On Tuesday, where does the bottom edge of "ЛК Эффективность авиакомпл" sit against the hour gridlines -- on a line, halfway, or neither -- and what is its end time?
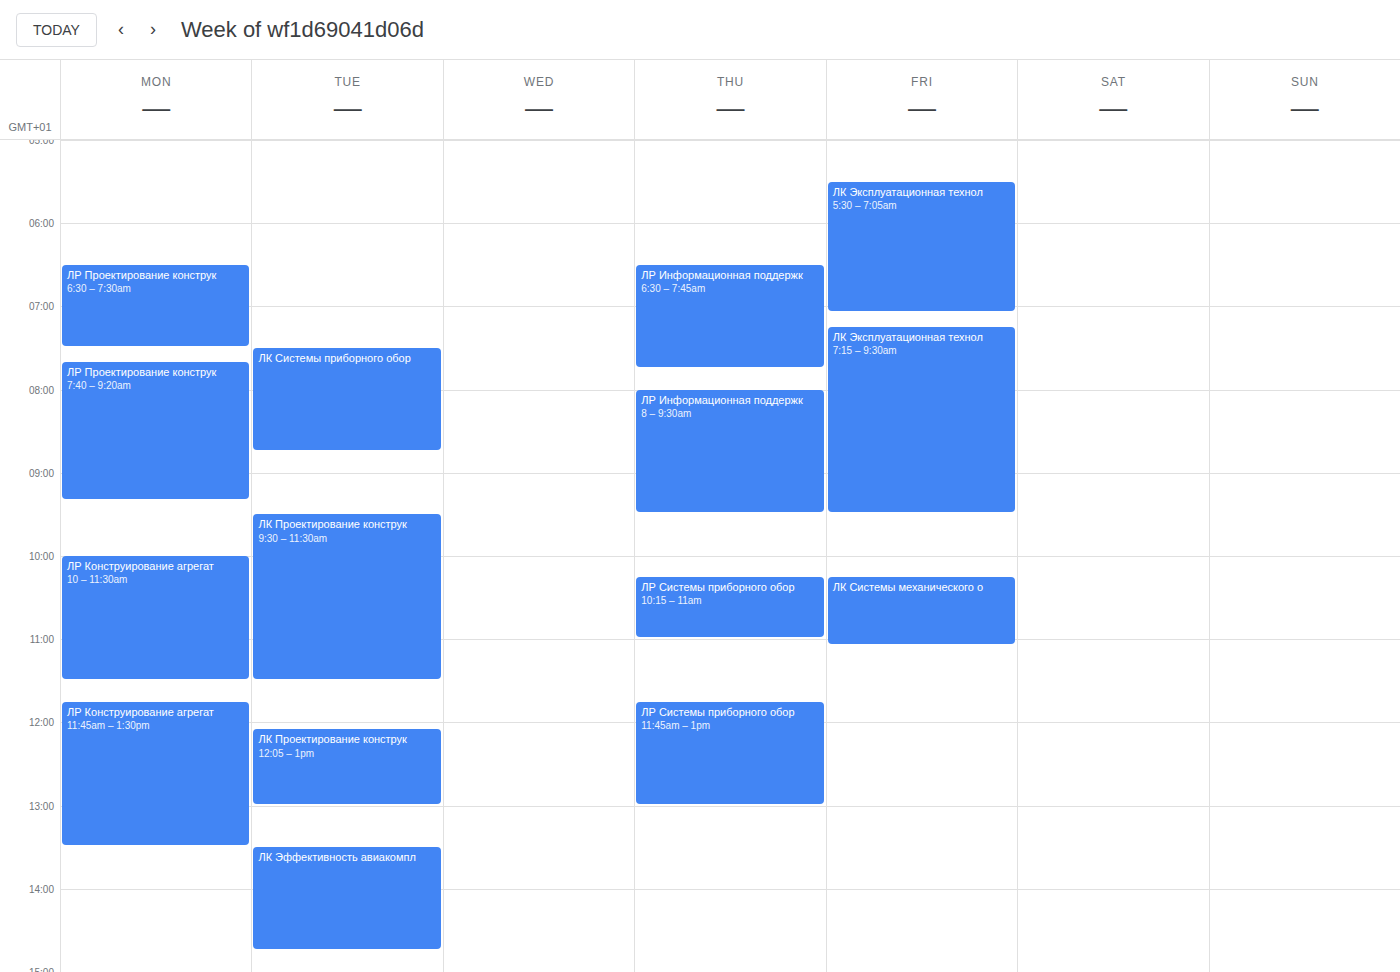
2:45 PM -- neither: three quarters of the way from the 2 PM line to the 3 PM line.